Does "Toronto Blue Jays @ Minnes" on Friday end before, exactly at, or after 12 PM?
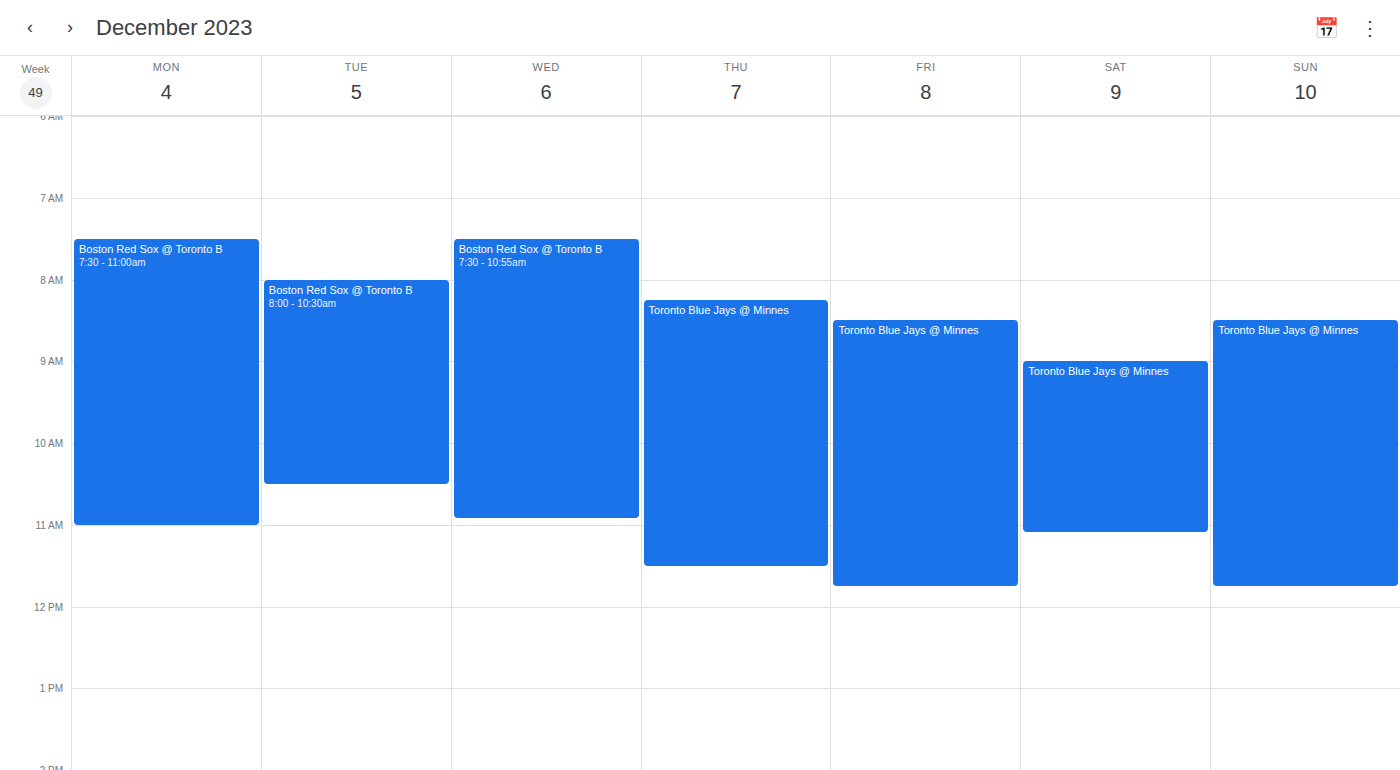
11:45 AM -- before 12 PM, 15 minutes above the 12 PM line.